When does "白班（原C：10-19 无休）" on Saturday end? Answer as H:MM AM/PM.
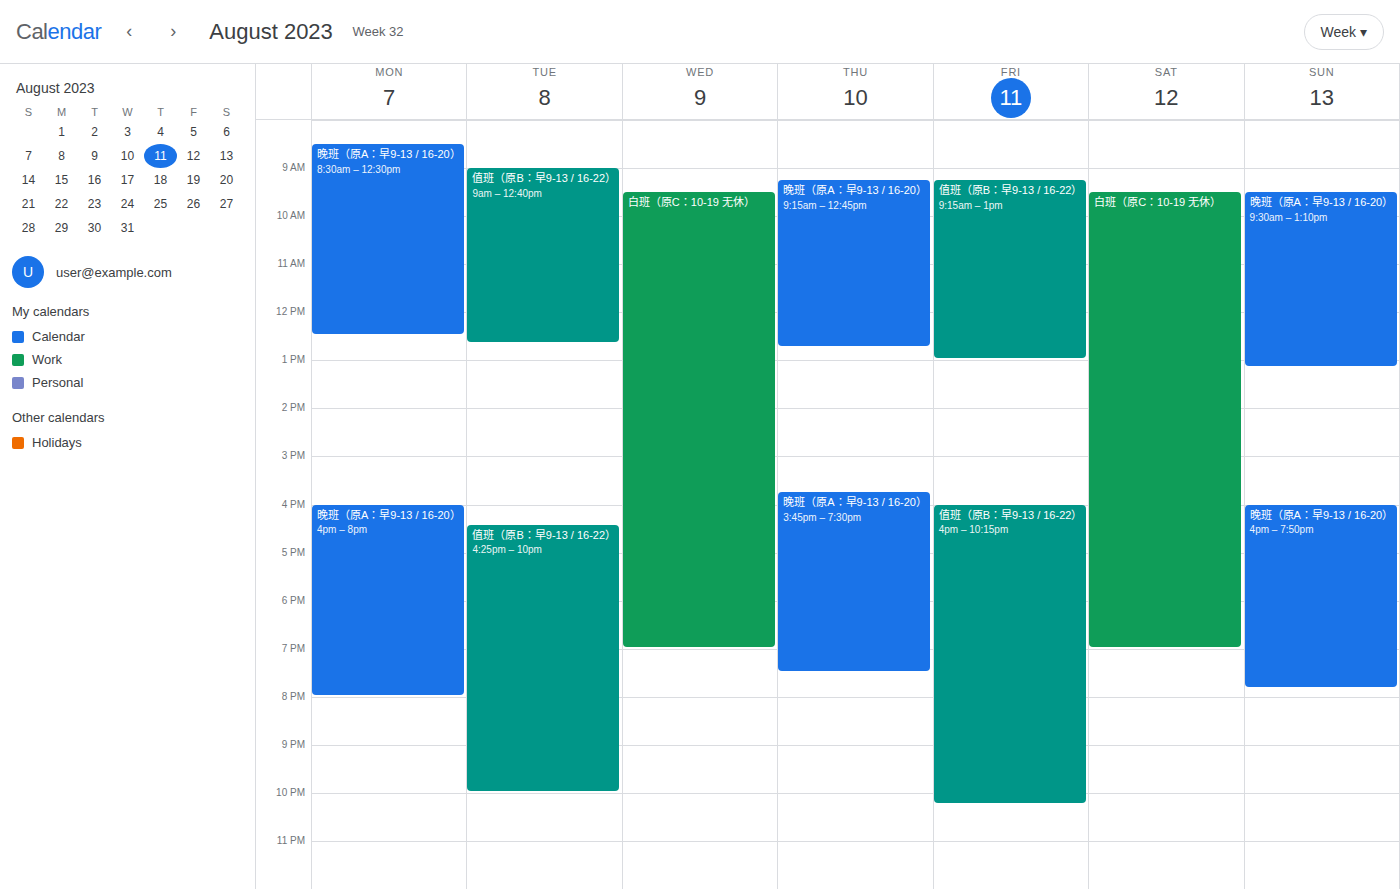
7:00 PM